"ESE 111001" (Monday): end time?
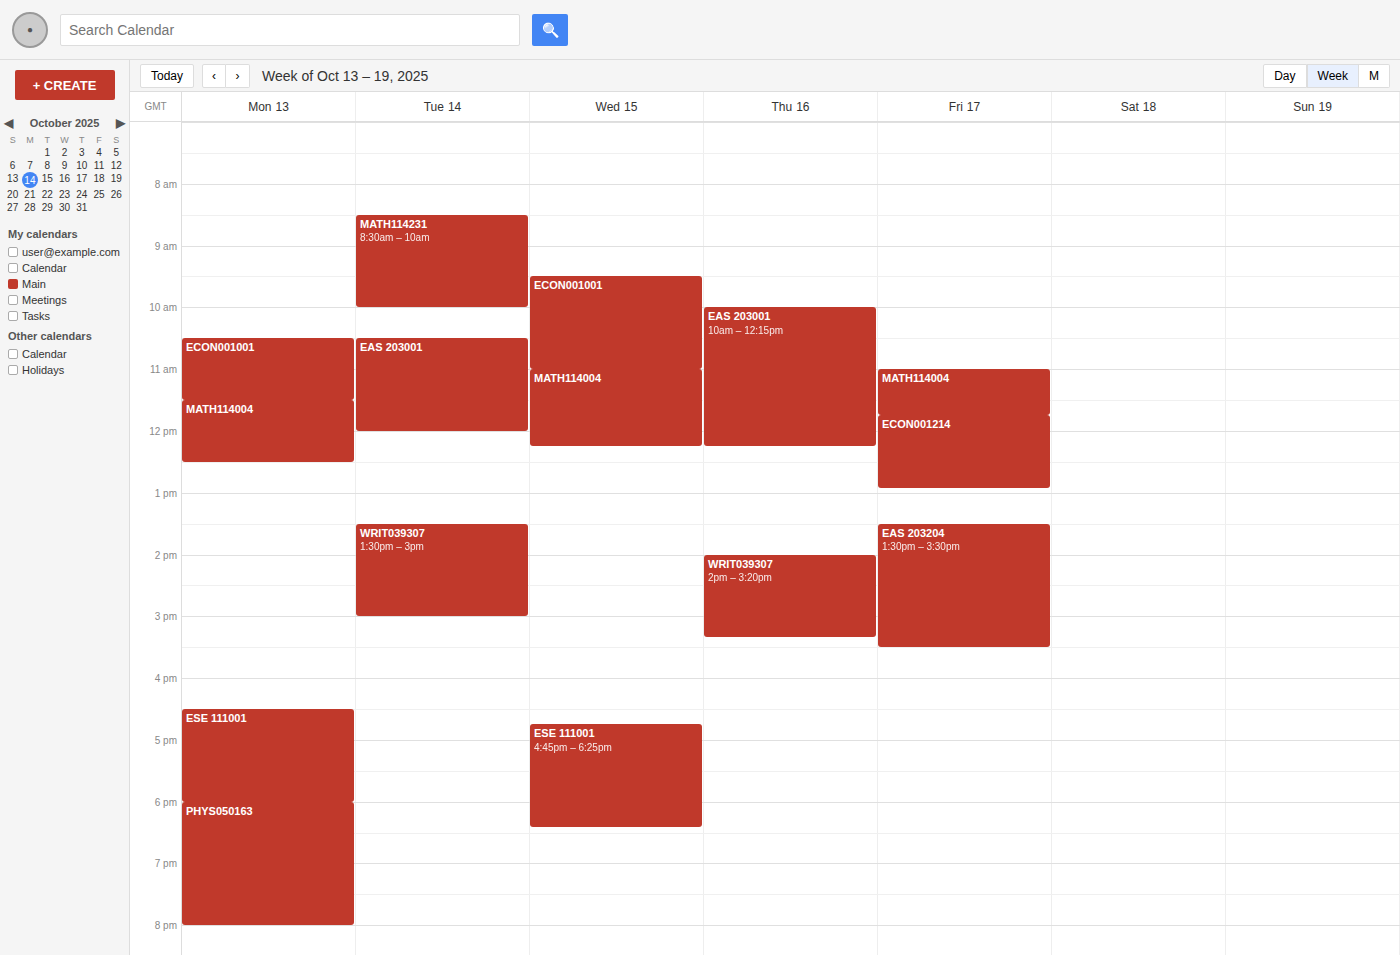
6:00 PM